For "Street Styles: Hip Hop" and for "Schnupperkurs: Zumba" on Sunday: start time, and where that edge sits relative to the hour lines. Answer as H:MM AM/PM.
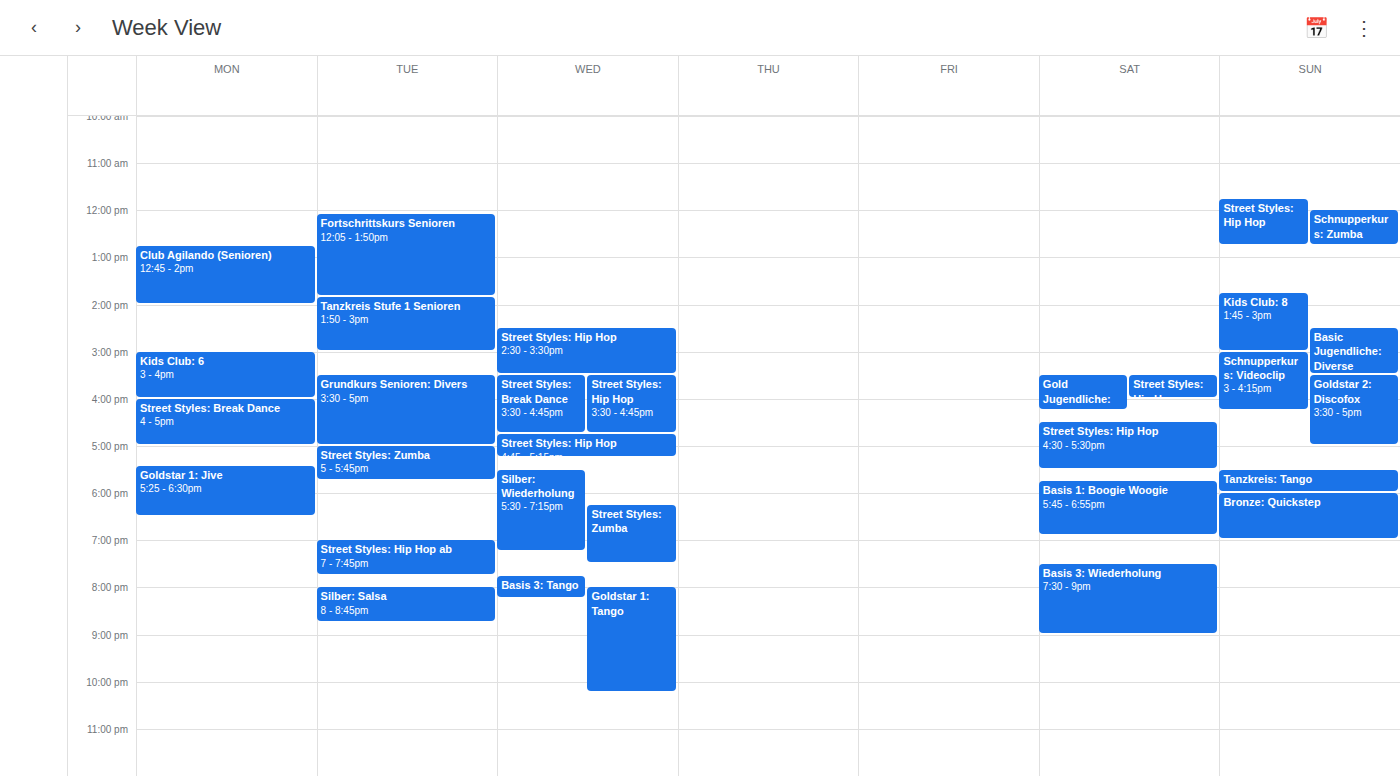
"Street Styles: Hip Hop": 11:45 AM, neither: three quarters of the way from the 11 AM line to the 12 PM line. "Schnupperkurs: Zumba": 12:00 PM, exactly on the 12 PM line.